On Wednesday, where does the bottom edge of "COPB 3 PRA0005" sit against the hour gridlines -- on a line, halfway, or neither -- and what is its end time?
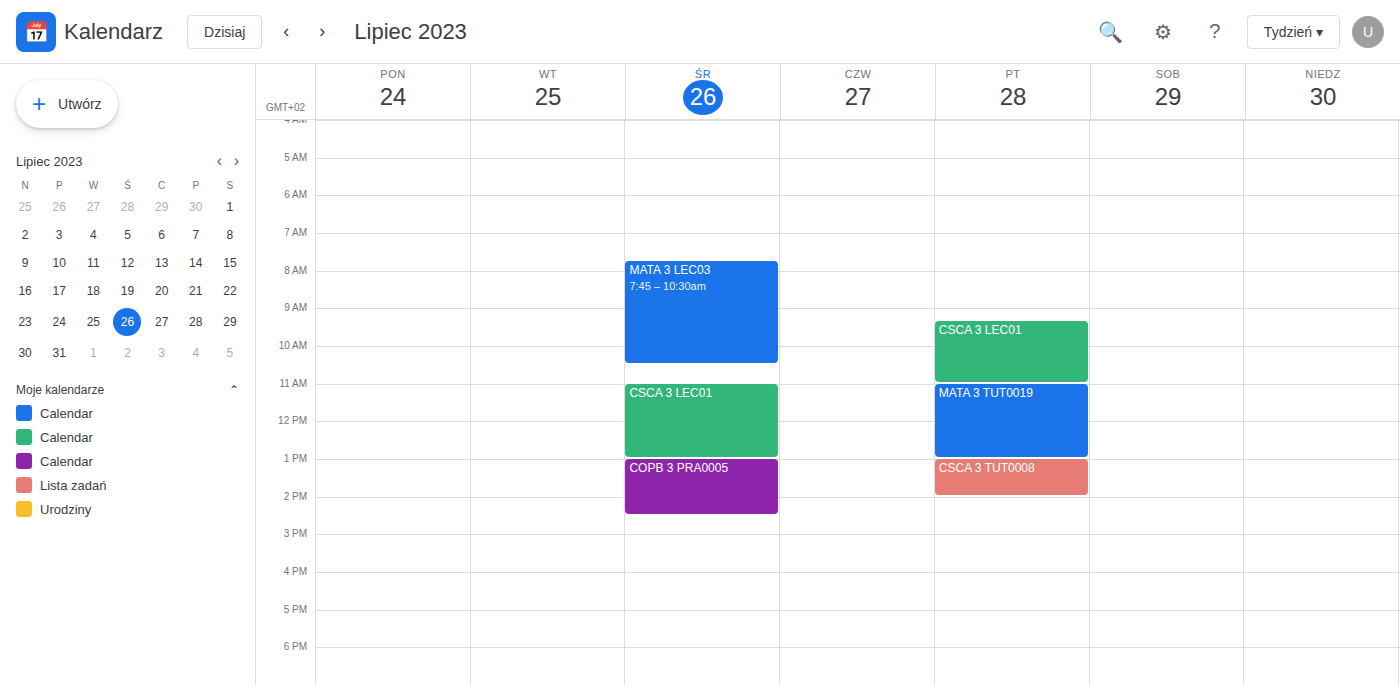
2:30 PM -- halfway between the 2 PM and 3 PM lines.